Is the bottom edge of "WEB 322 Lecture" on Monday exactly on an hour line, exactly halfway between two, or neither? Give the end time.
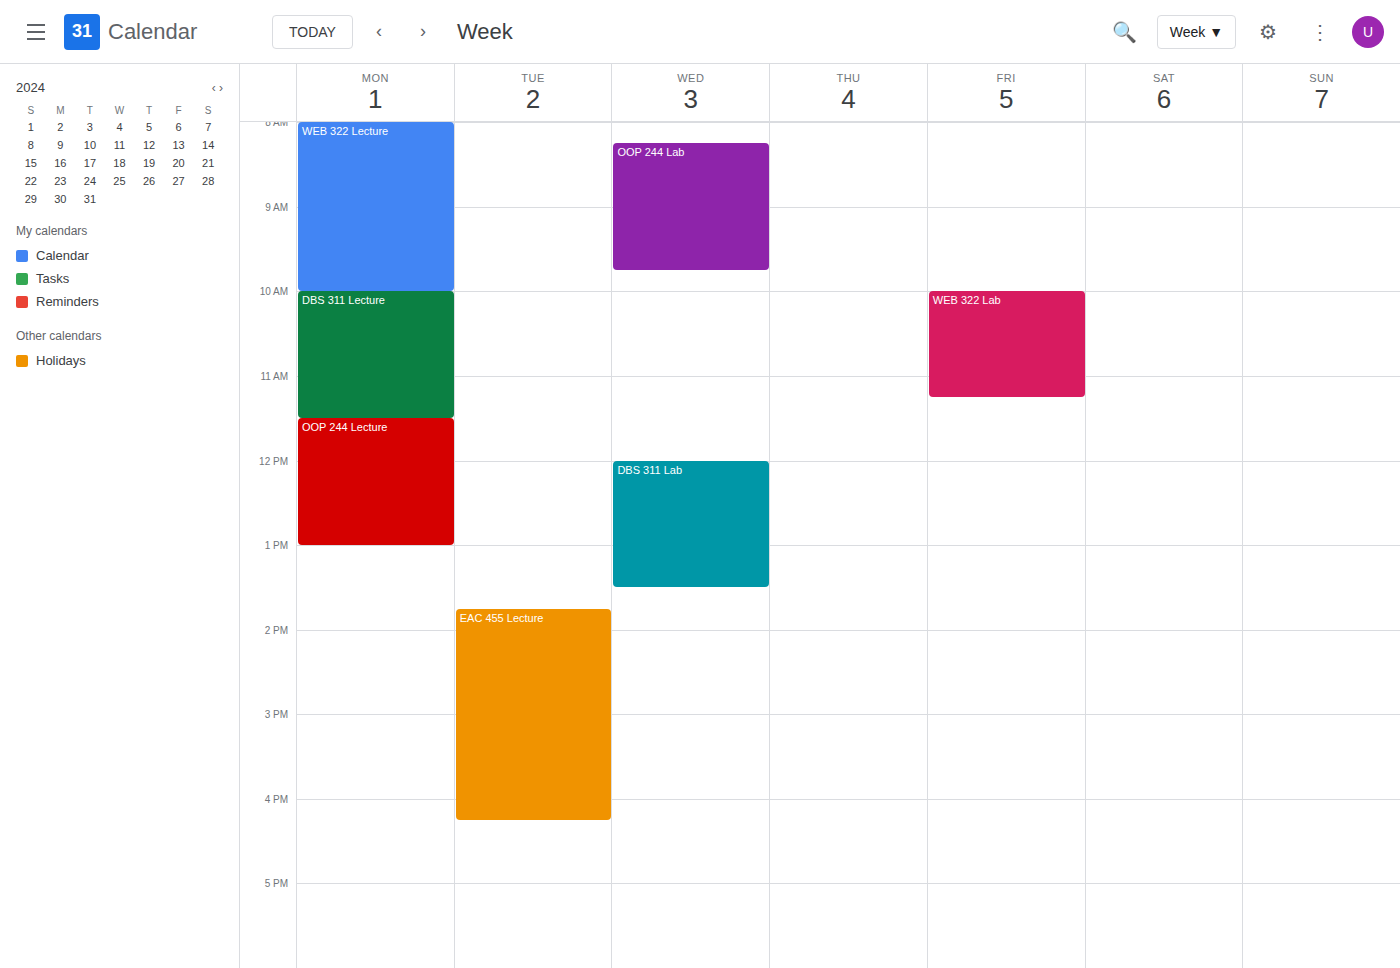
10:00 AM -- exactly on the 10 AM line.